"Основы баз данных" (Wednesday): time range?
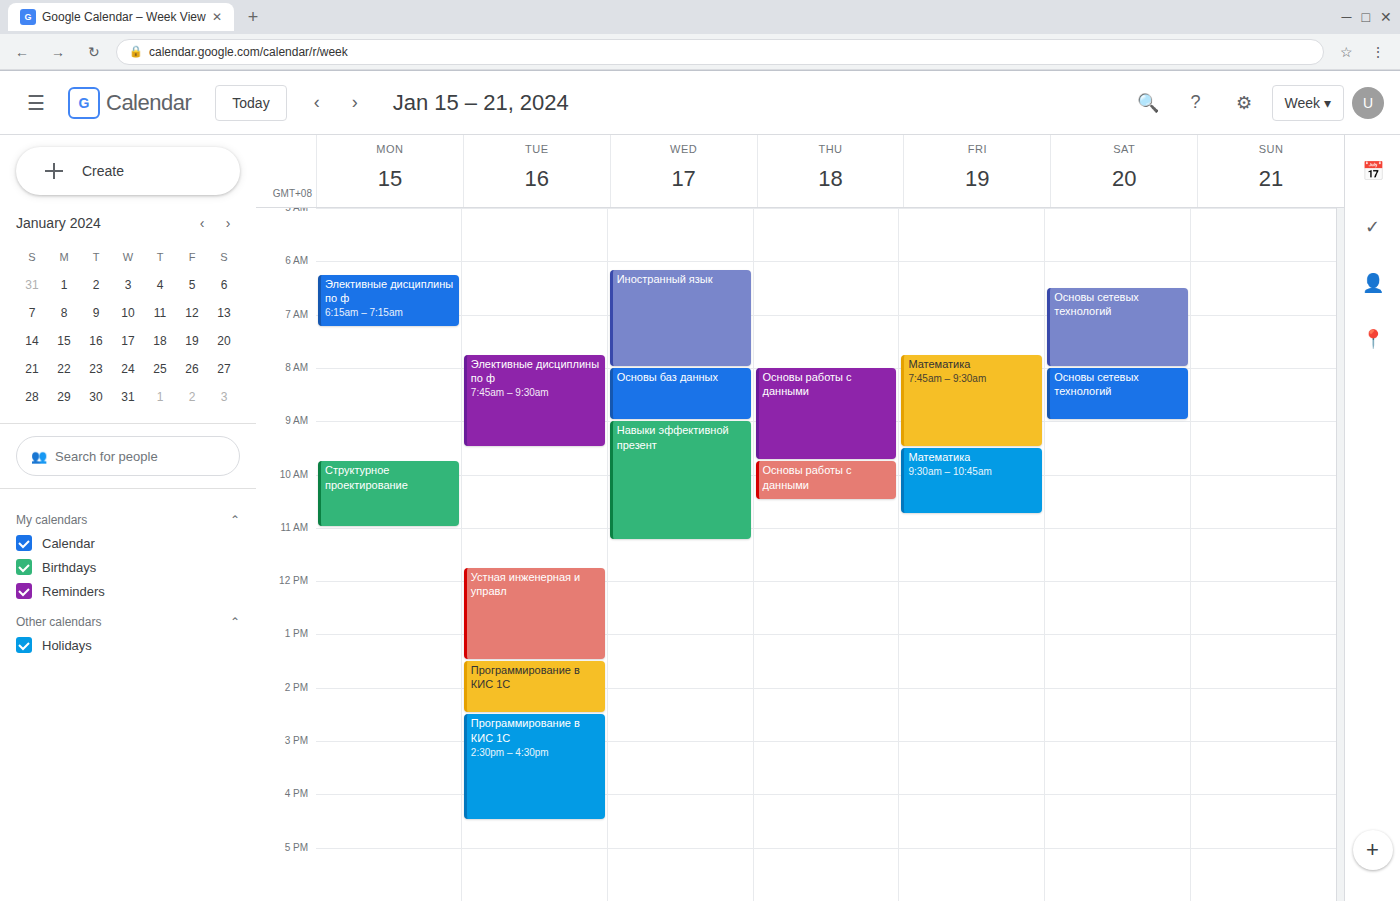
8:00 AM to 9:00 AM